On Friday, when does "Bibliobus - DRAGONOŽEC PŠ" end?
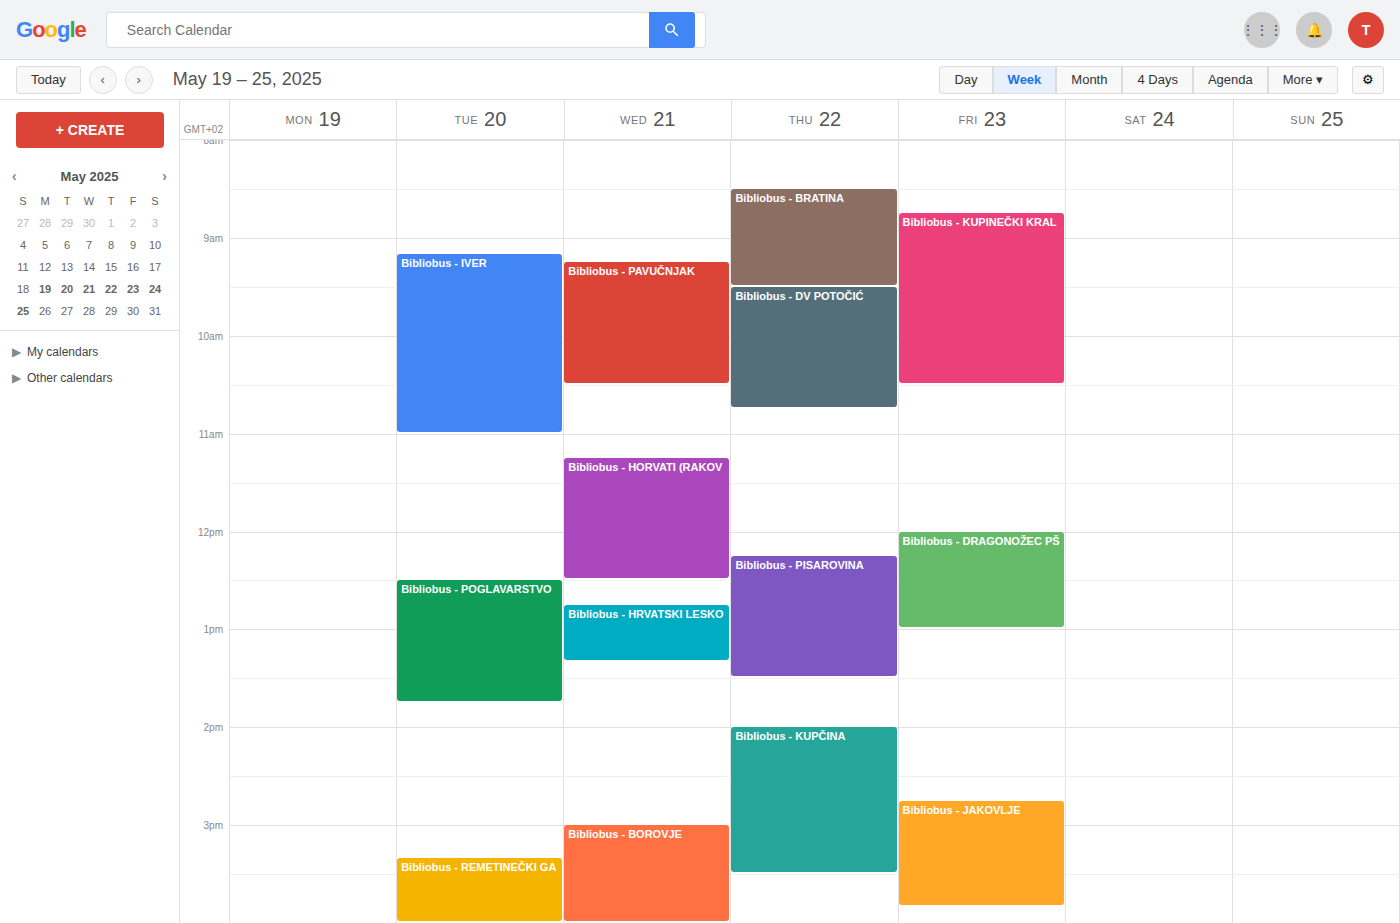
1:00 PM